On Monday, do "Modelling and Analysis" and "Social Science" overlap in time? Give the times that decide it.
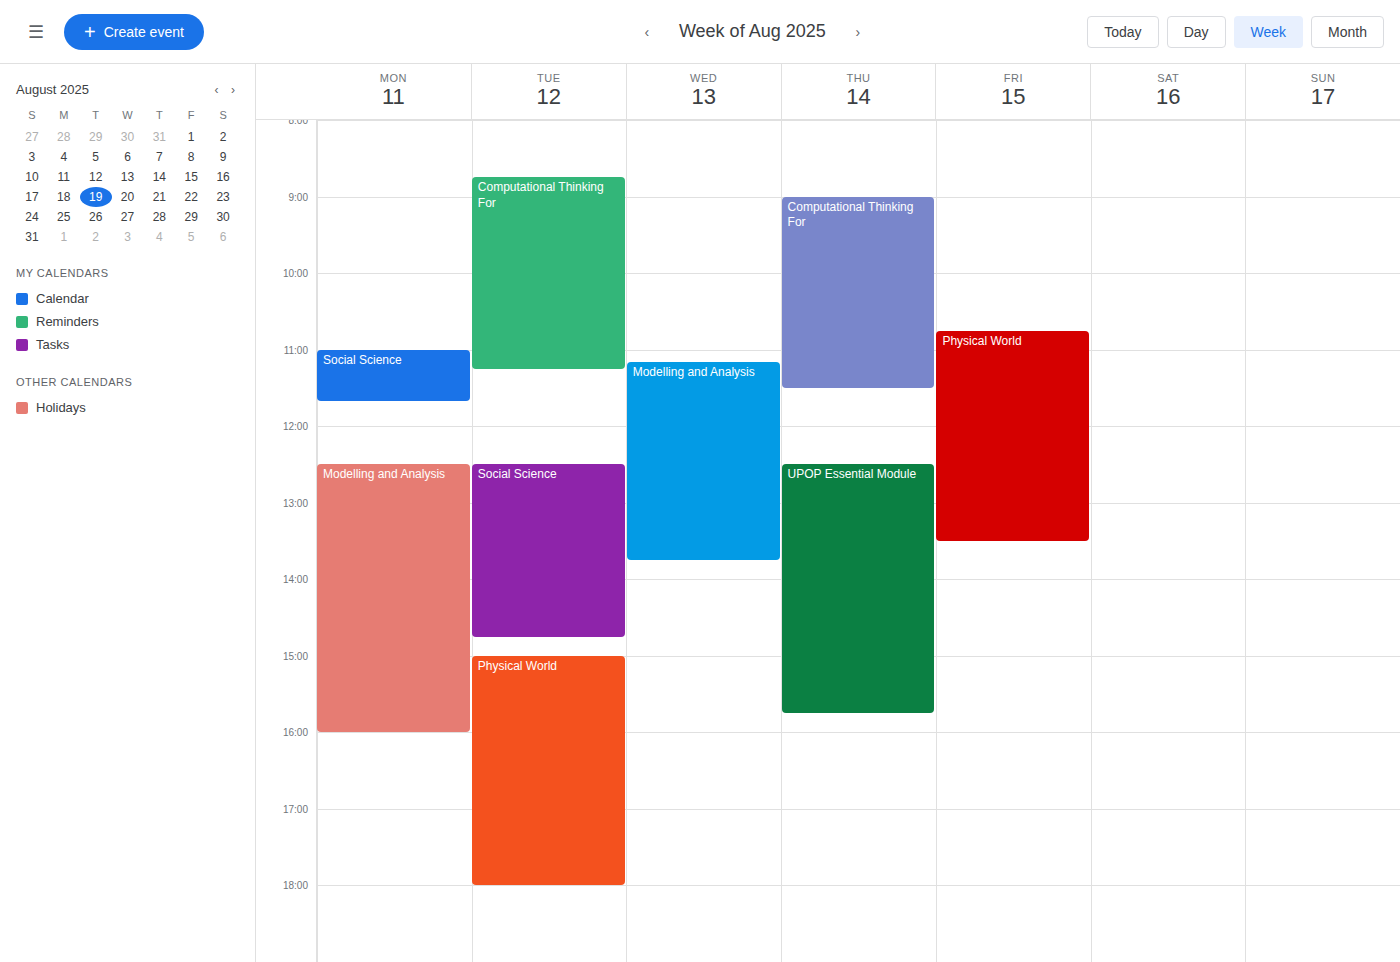
"Social Science" ends at 11:40 AM and "Modelling and Analysis" starts at 12:30 PM -- no overlap.